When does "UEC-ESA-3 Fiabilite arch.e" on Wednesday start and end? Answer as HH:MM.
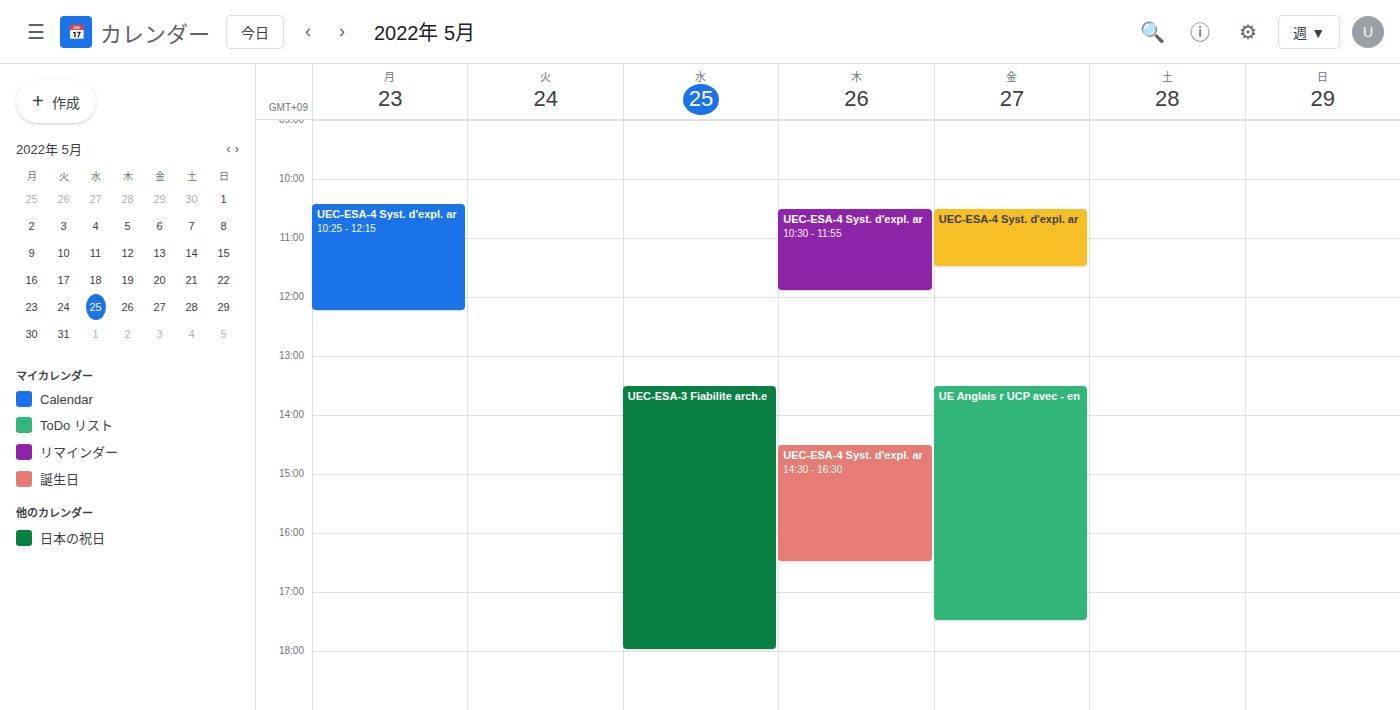
13:30 to 18:00